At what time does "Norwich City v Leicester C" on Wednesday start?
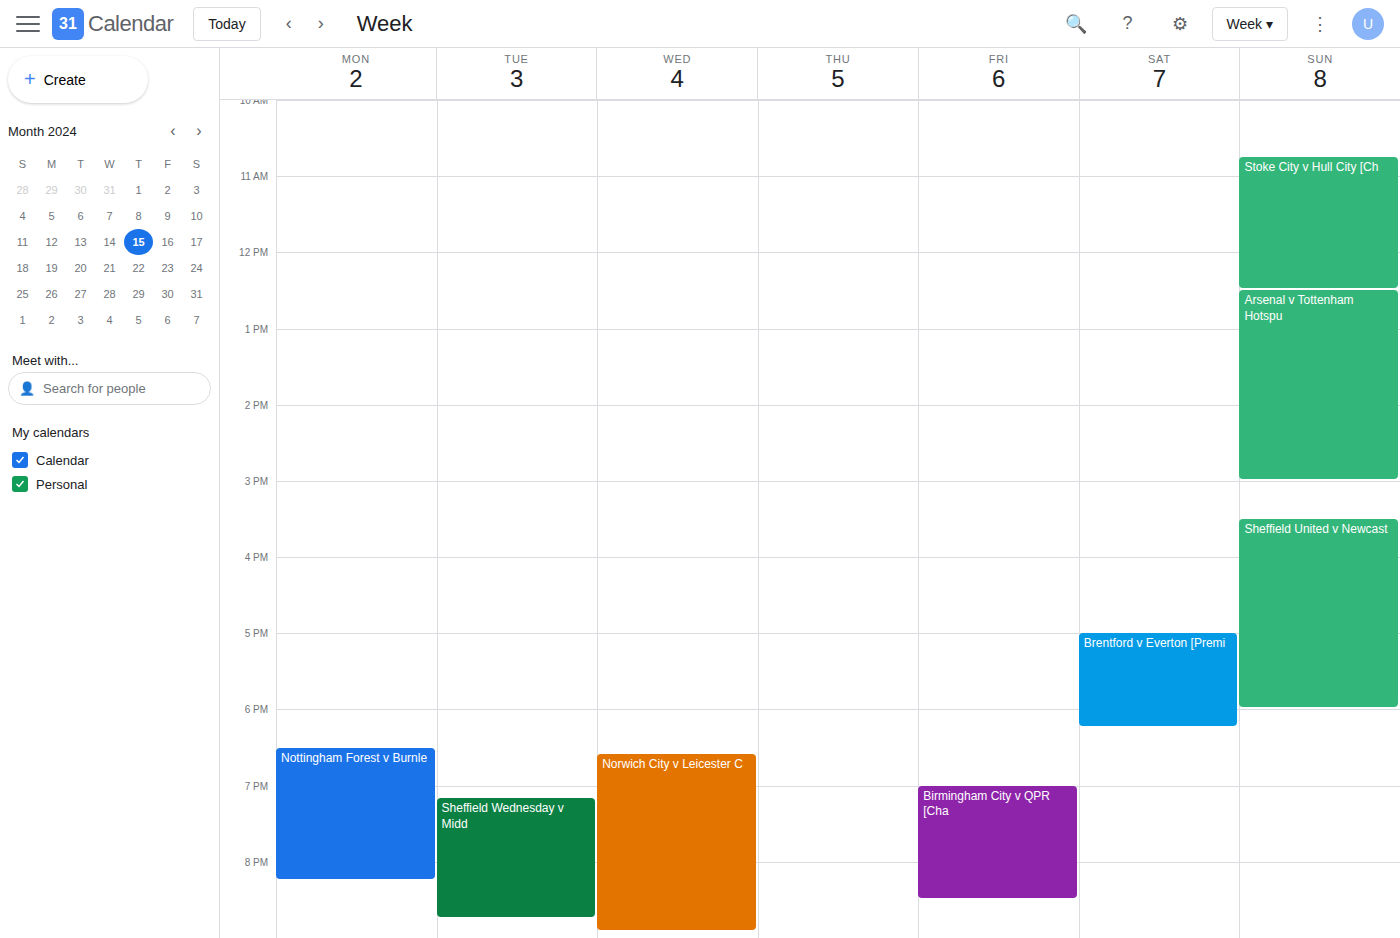
6:35 PM